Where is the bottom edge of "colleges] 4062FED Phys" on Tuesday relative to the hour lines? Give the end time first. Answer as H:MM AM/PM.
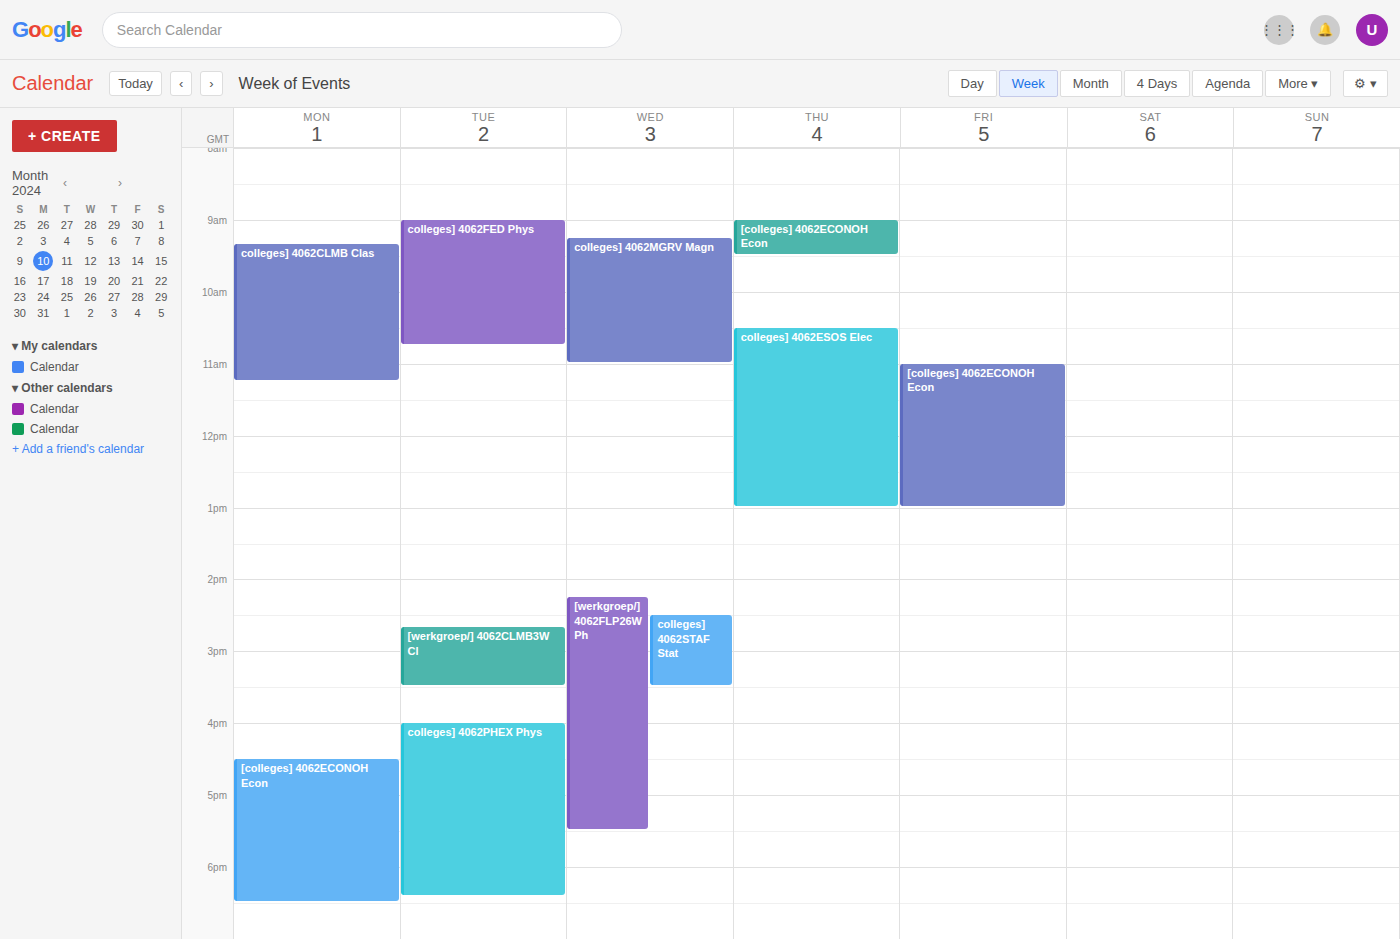
10:45 AM -- neither: three quarters of the way from the 10 AM line to the 11 AM line.